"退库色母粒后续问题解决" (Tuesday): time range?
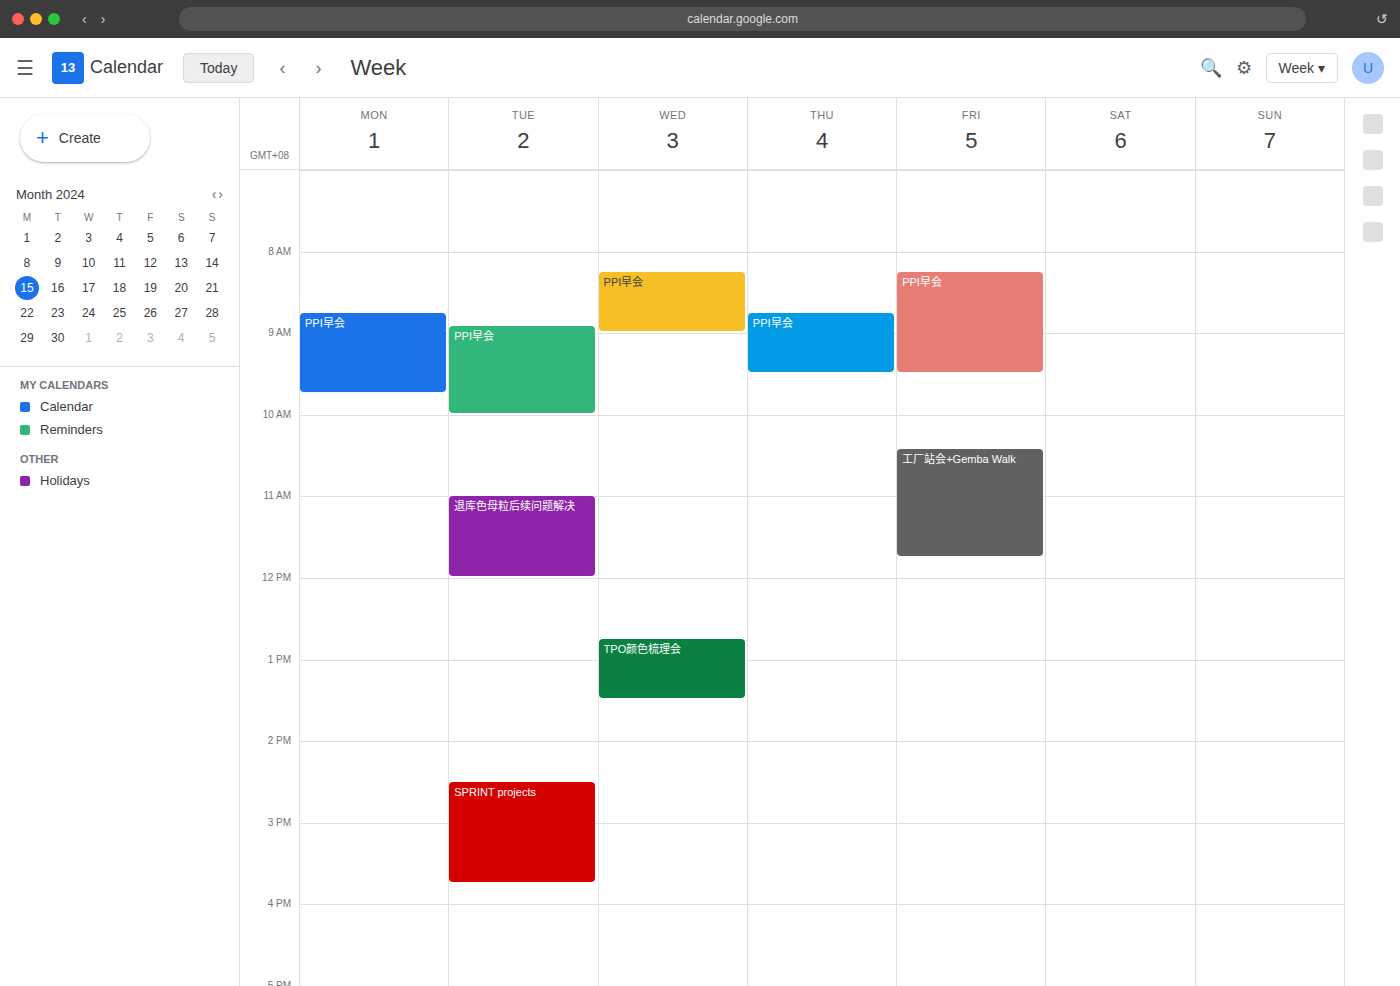
11:00 AM to 12:00 PM